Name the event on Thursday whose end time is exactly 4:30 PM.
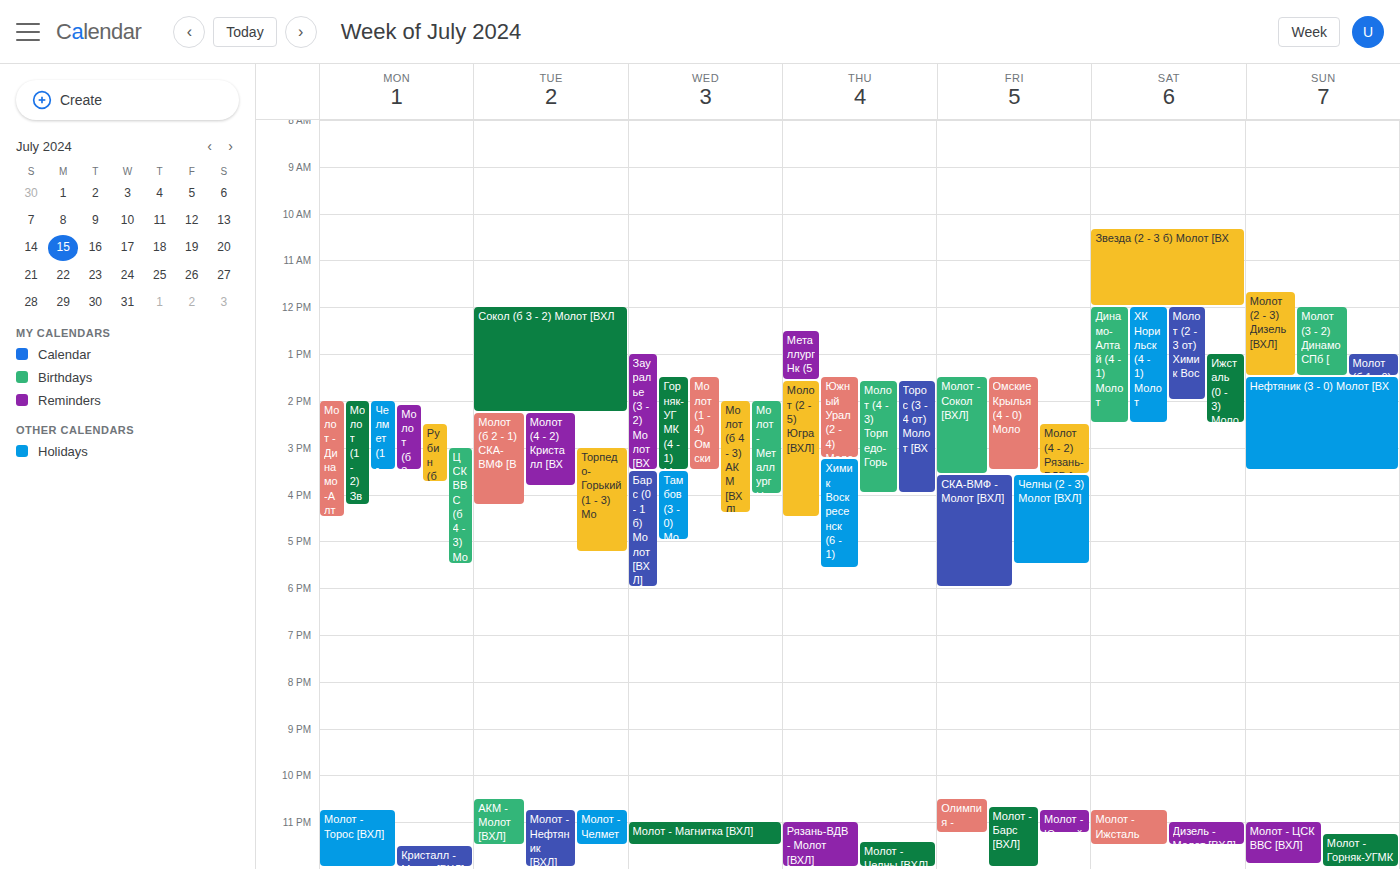
"Молот (2 - 5) Югра [ВХЛ]"